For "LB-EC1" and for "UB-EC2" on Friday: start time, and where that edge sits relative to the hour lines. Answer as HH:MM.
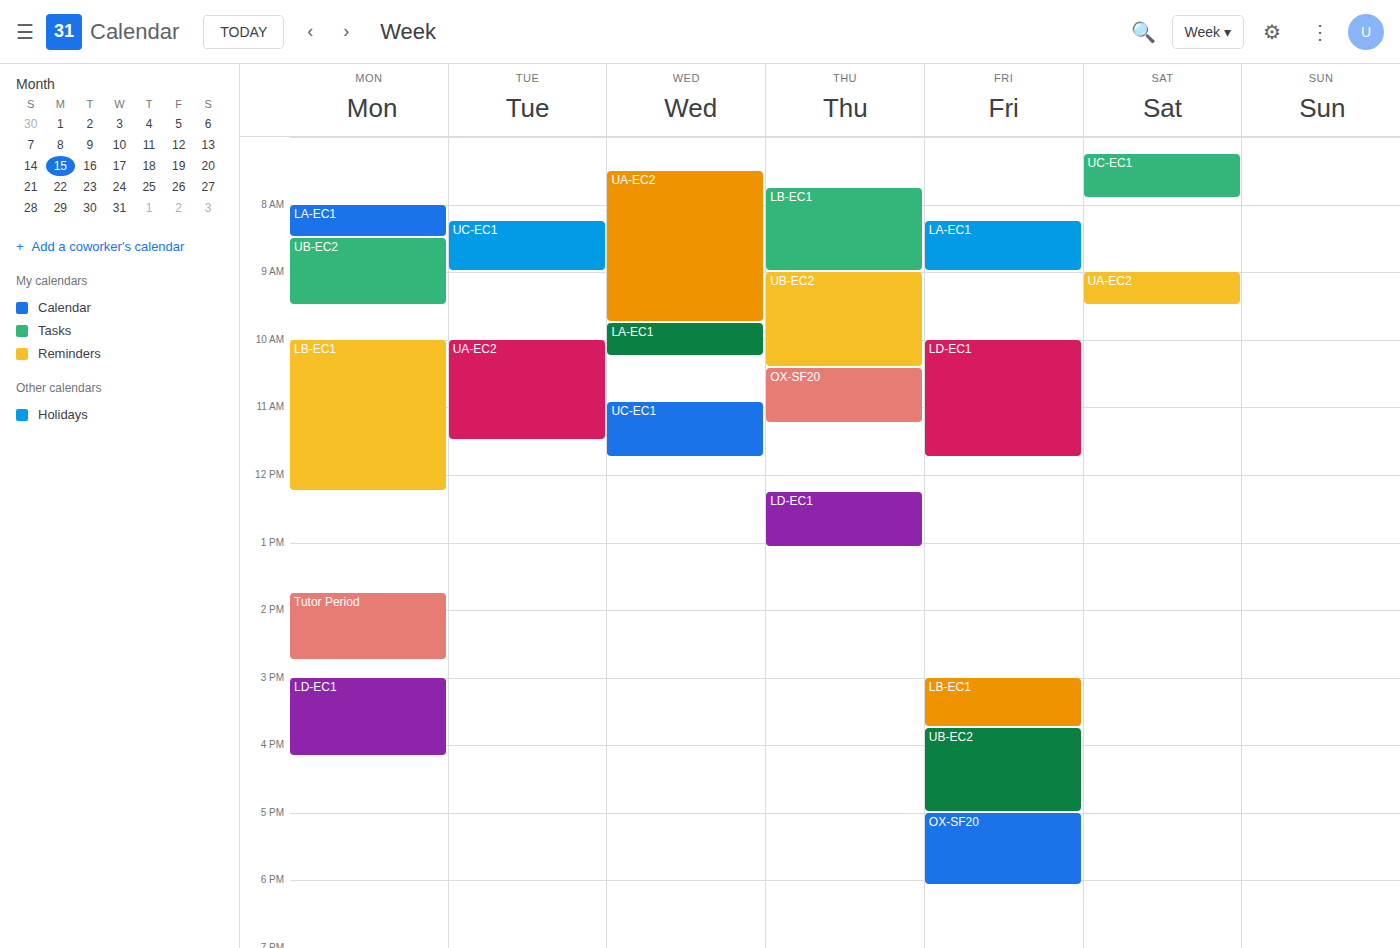
"LB-EC1": 15:00, exactly on the 15:00 line. "UB-EC2": 15:45, neither: three quarters of the way from the 15:00 line to the 16:00 line.